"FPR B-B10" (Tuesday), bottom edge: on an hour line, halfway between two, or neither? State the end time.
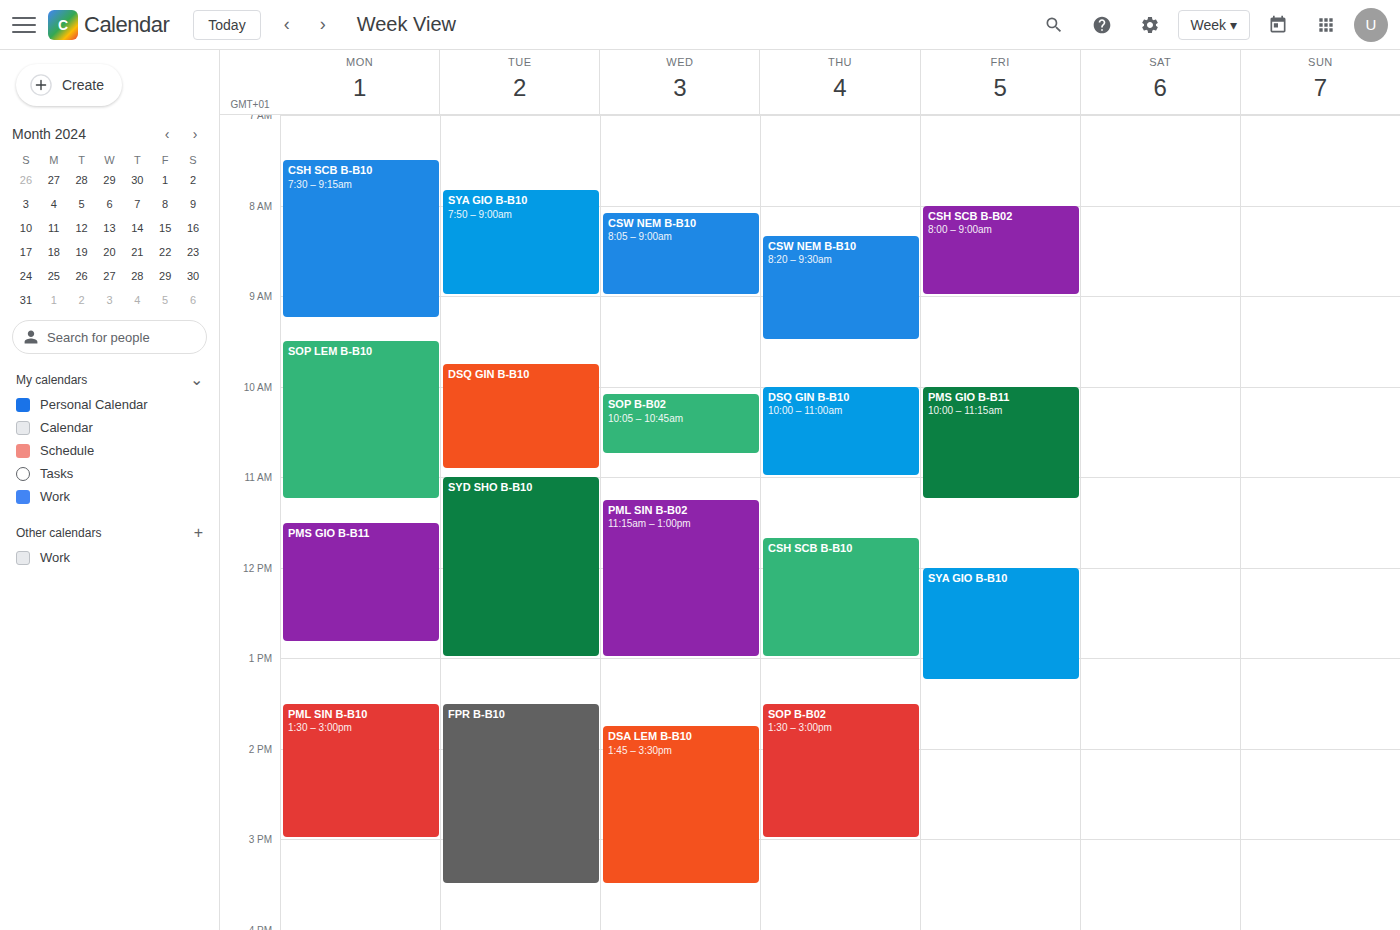
3:30 PM -- halfway between the 3 PM and 4 PM lines.